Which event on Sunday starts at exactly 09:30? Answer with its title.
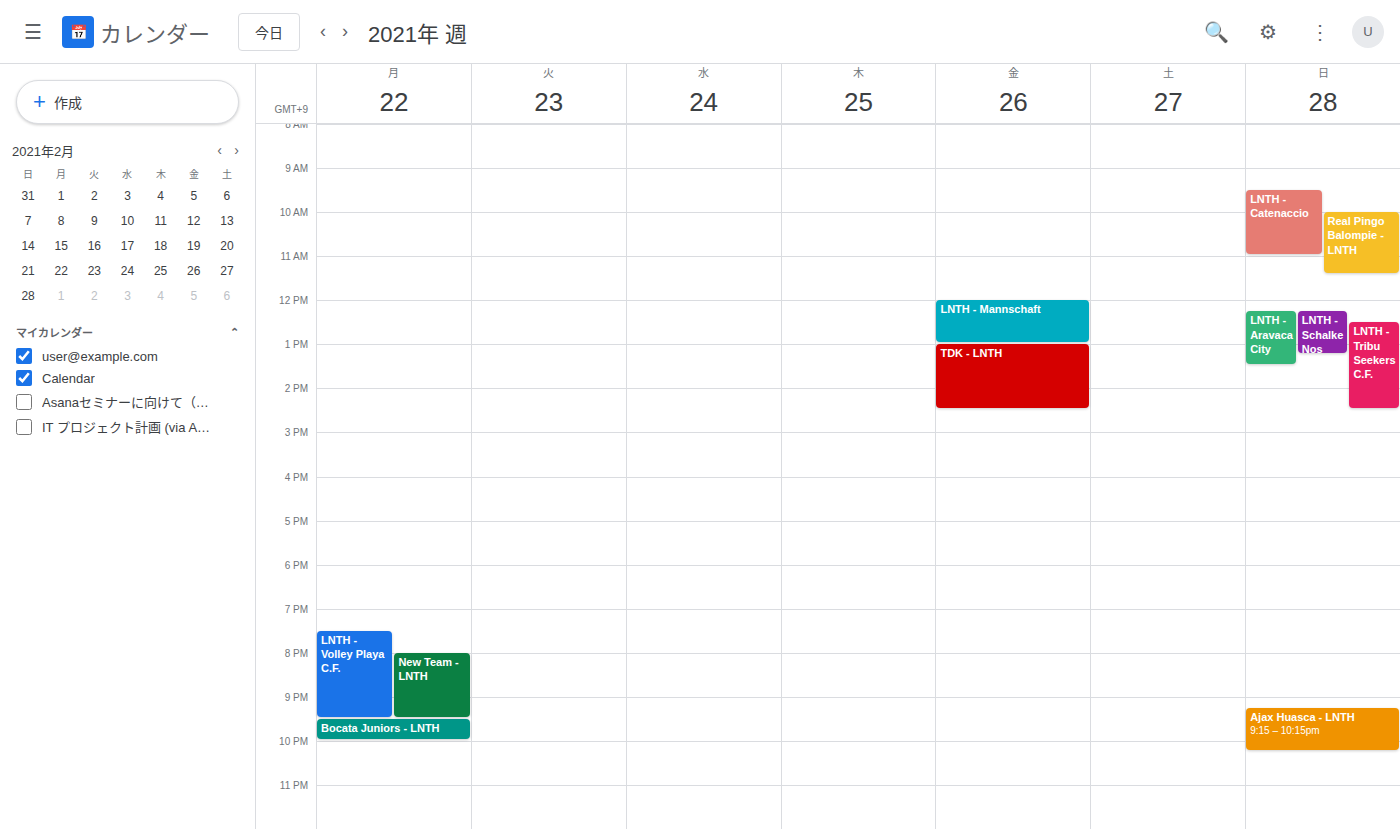
"LNTH - Catenaccio"